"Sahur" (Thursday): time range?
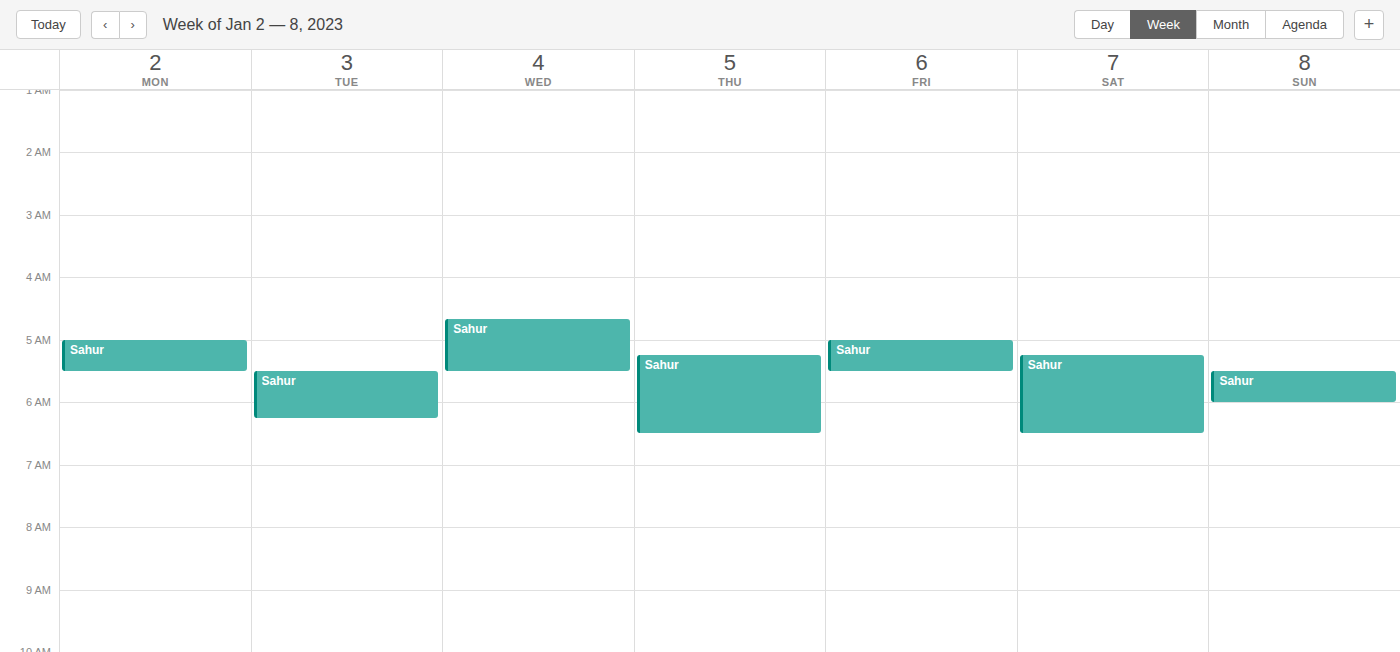
05:15 to 06:30